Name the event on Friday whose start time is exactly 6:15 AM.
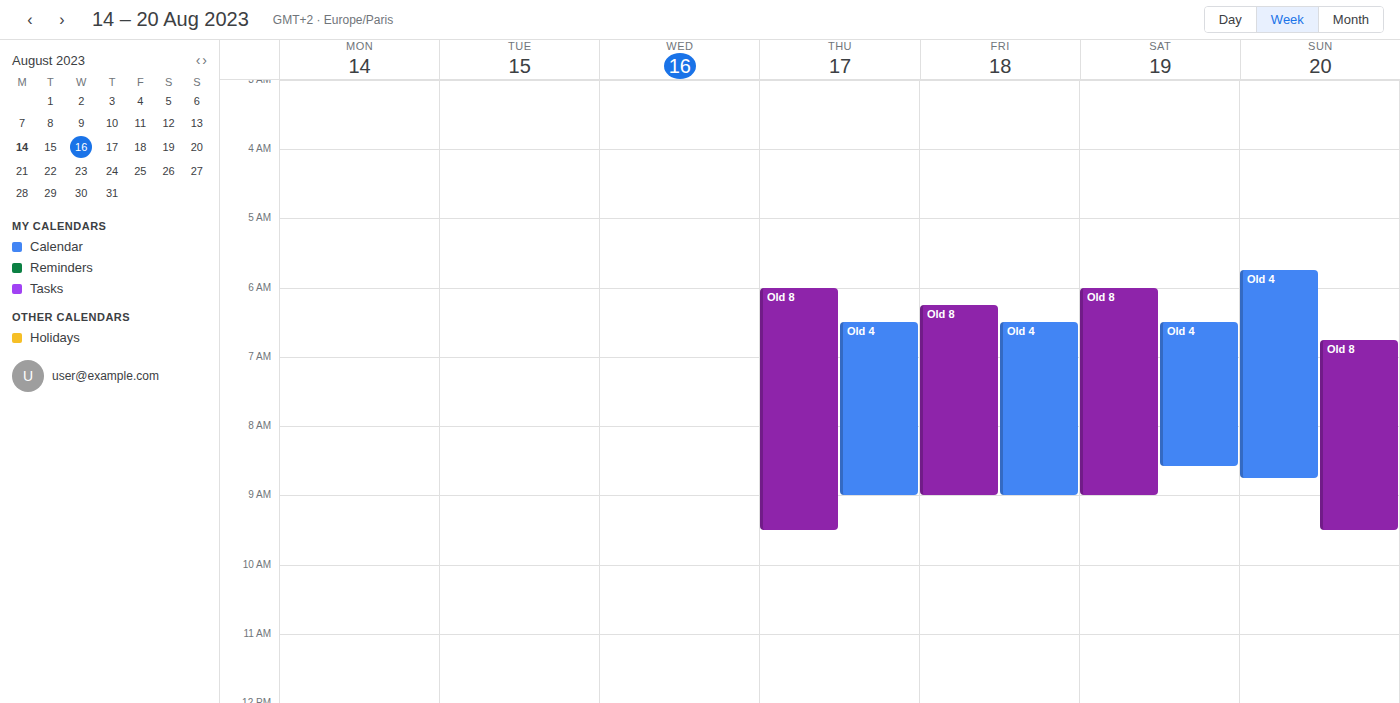
"Old 8"